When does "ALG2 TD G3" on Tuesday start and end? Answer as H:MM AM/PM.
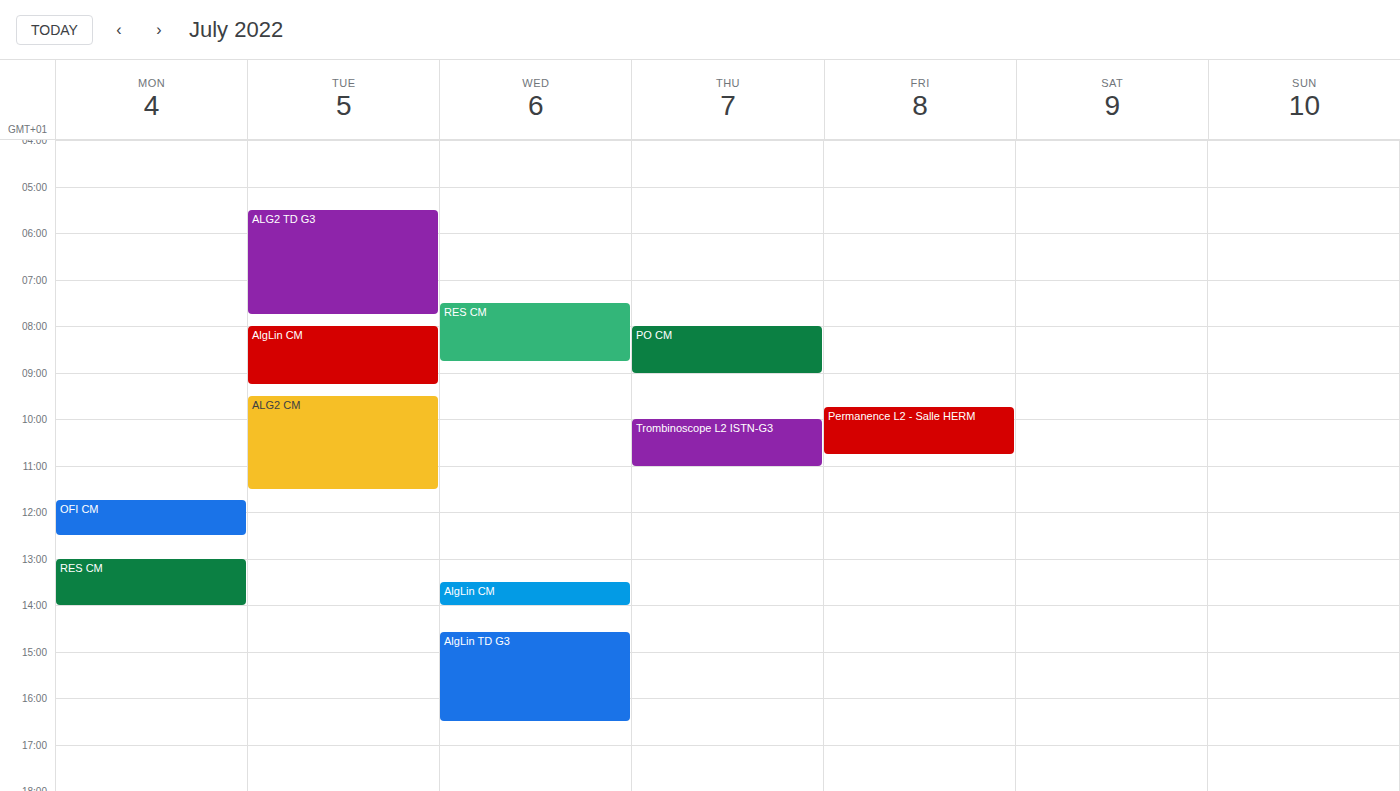
5:30 AM to 7:45 AM